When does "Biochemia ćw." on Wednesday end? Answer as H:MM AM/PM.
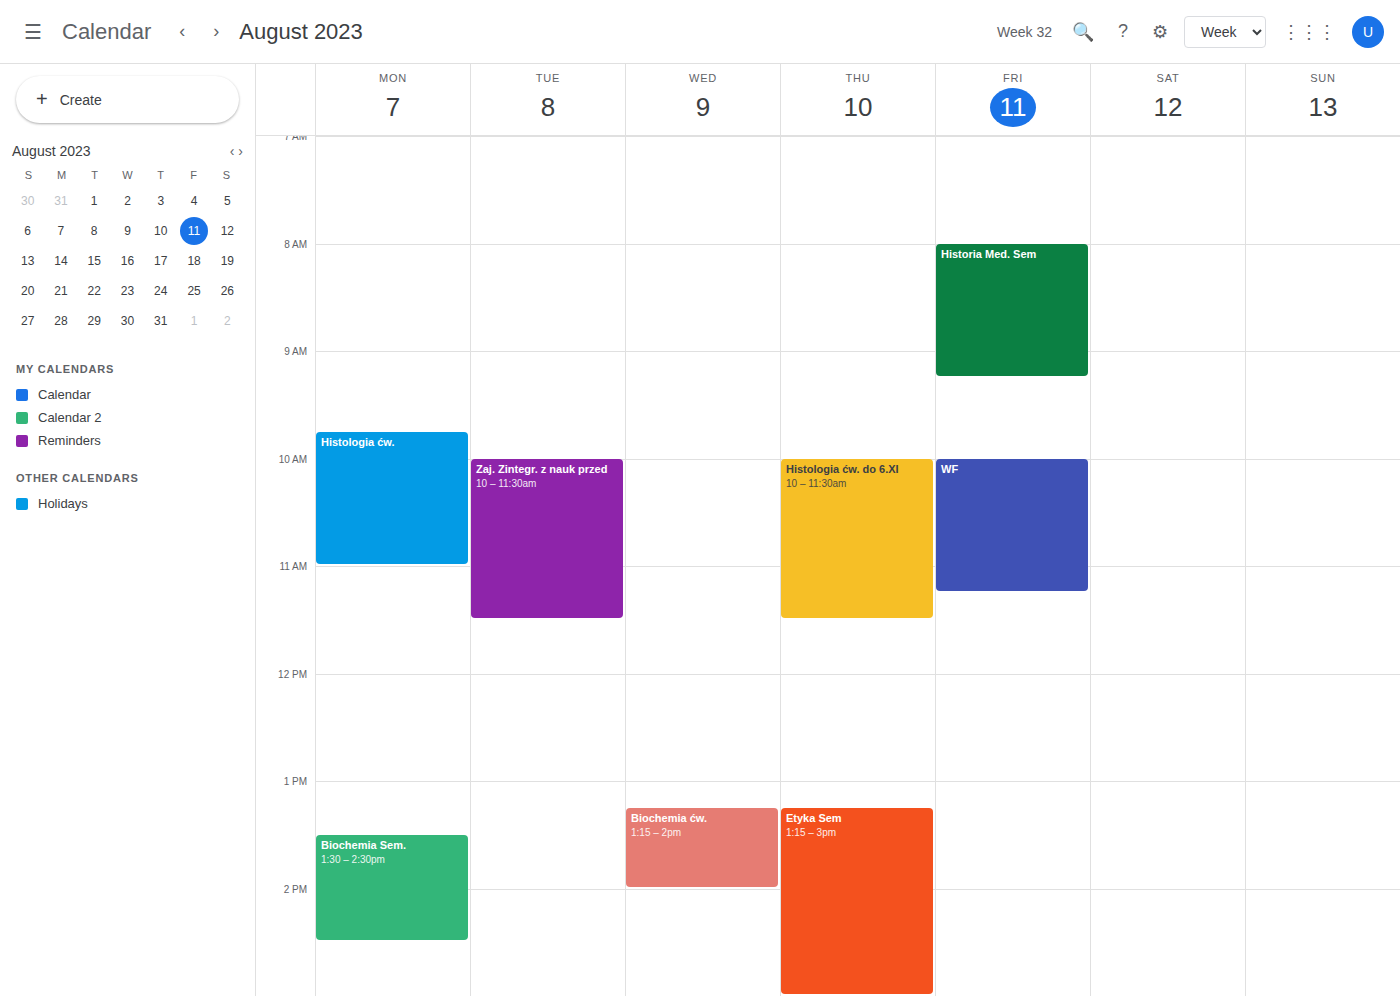
2:00 PM